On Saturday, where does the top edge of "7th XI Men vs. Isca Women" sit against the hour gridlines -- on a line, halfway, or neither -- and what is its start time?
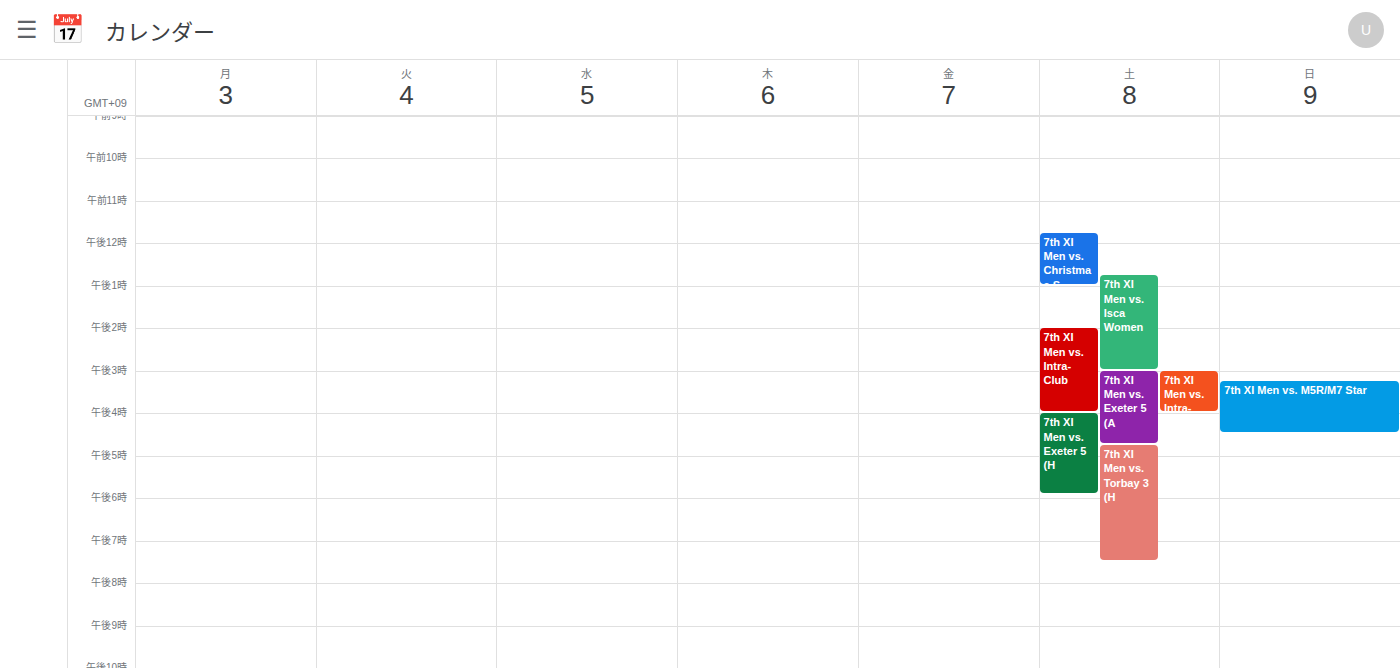
12:45 PM -- neither: three quarters of the way from the 12 PM line to the 1 PM line.